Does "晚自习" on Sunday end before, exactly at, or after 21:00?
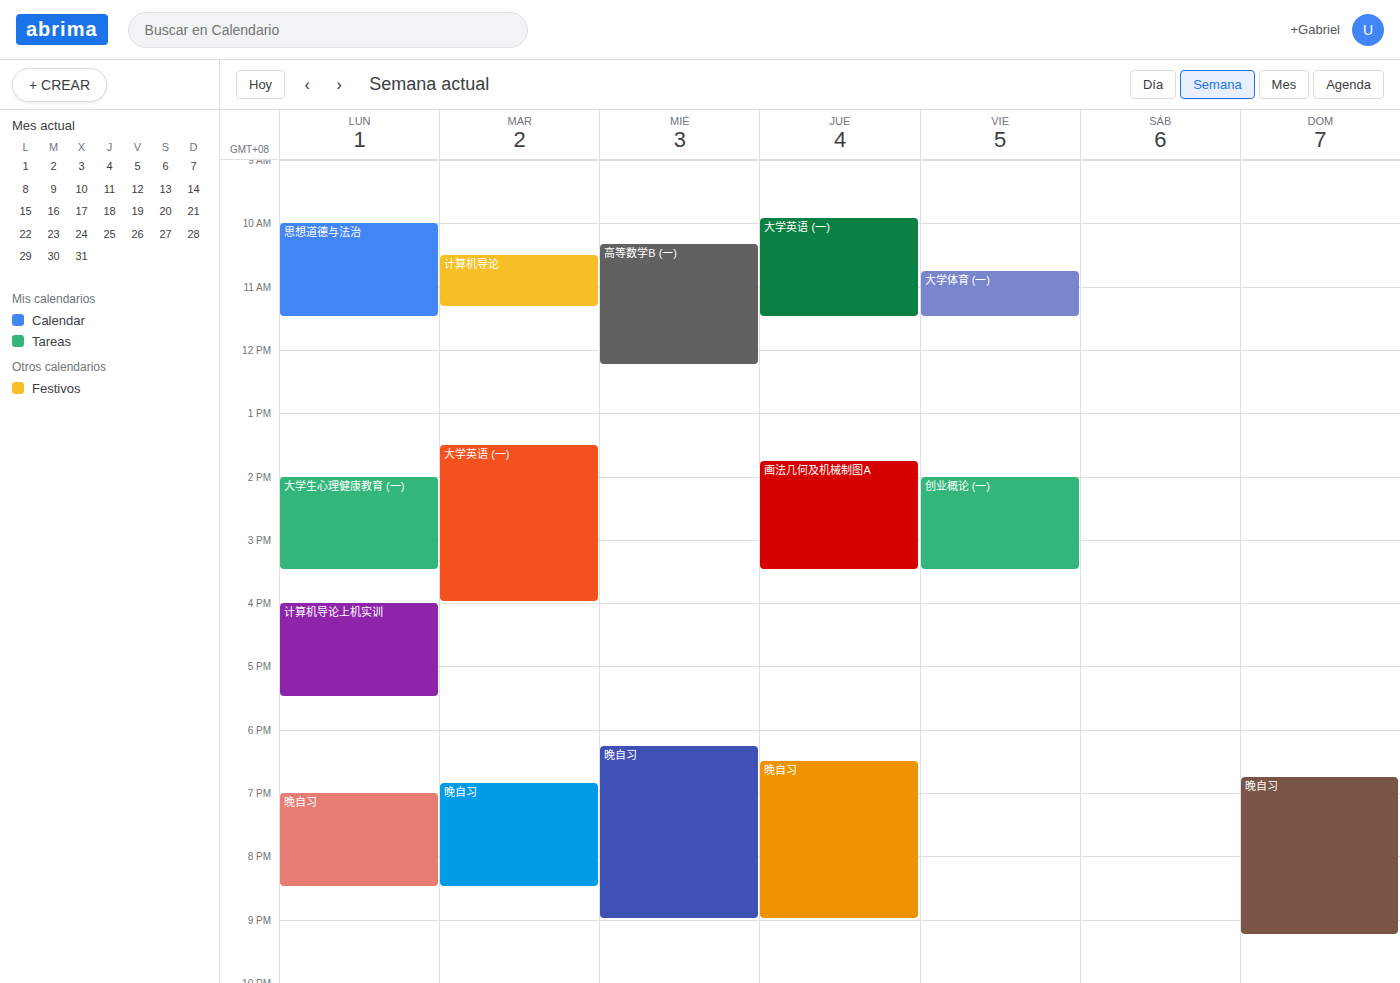
21:15 -- after 21:00, 15 minutes below the 21:00 line.